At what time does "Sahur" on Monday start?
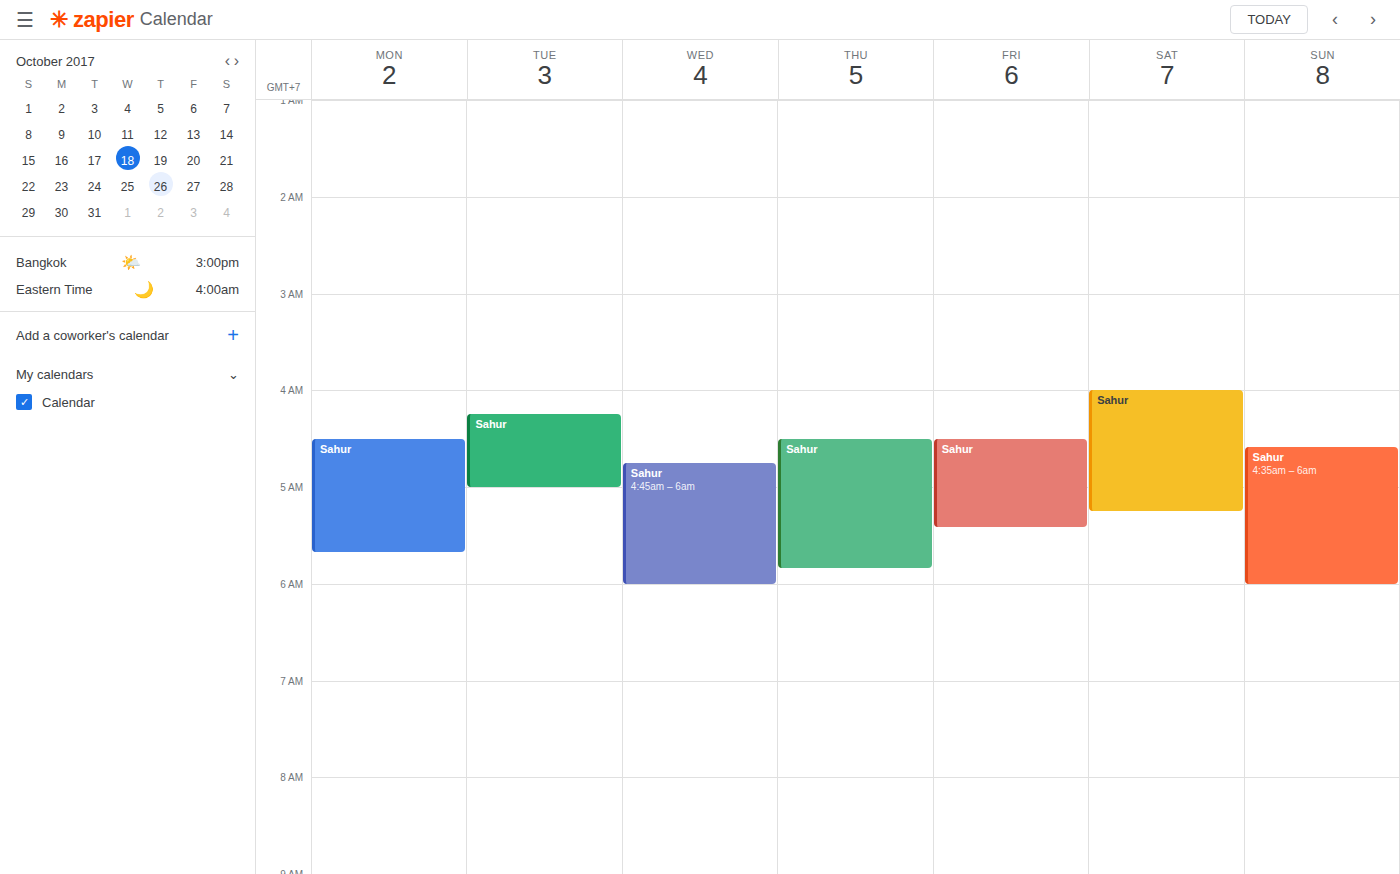
4:30 AM